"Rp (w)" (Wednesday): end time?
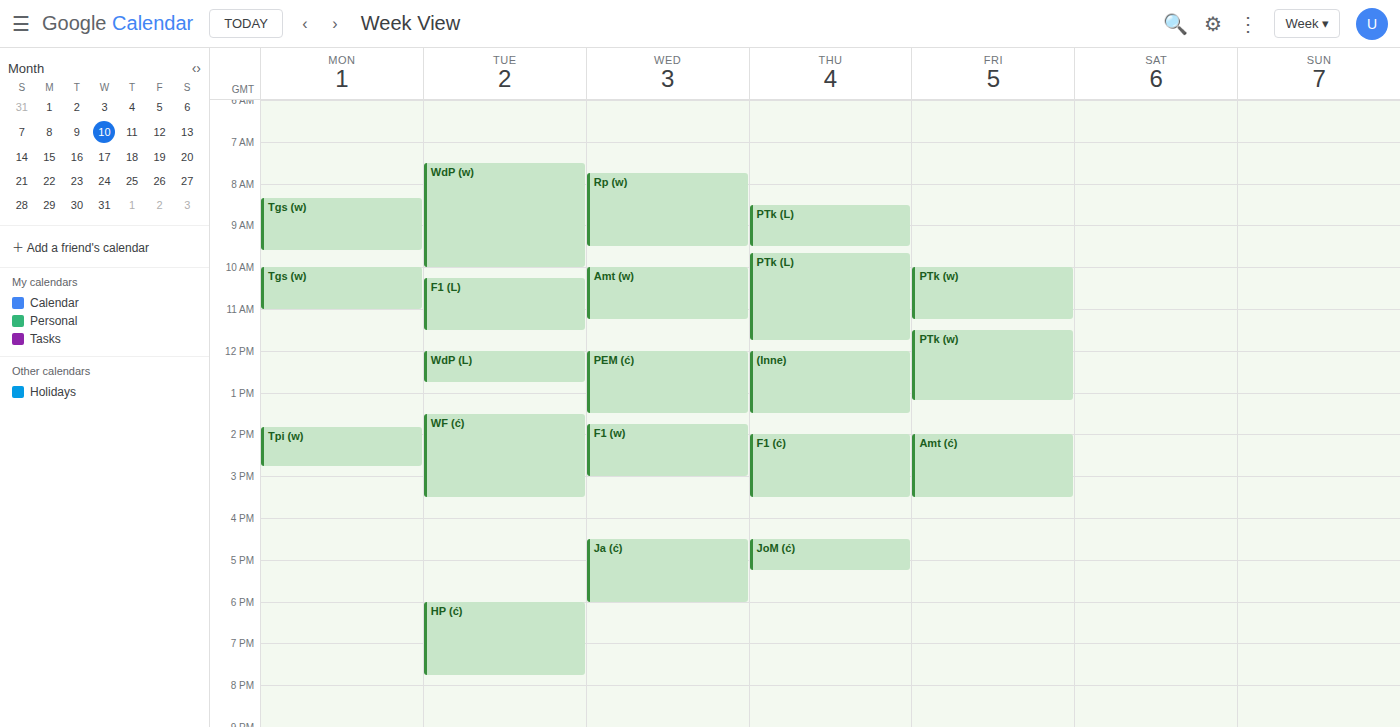
9:30 AM